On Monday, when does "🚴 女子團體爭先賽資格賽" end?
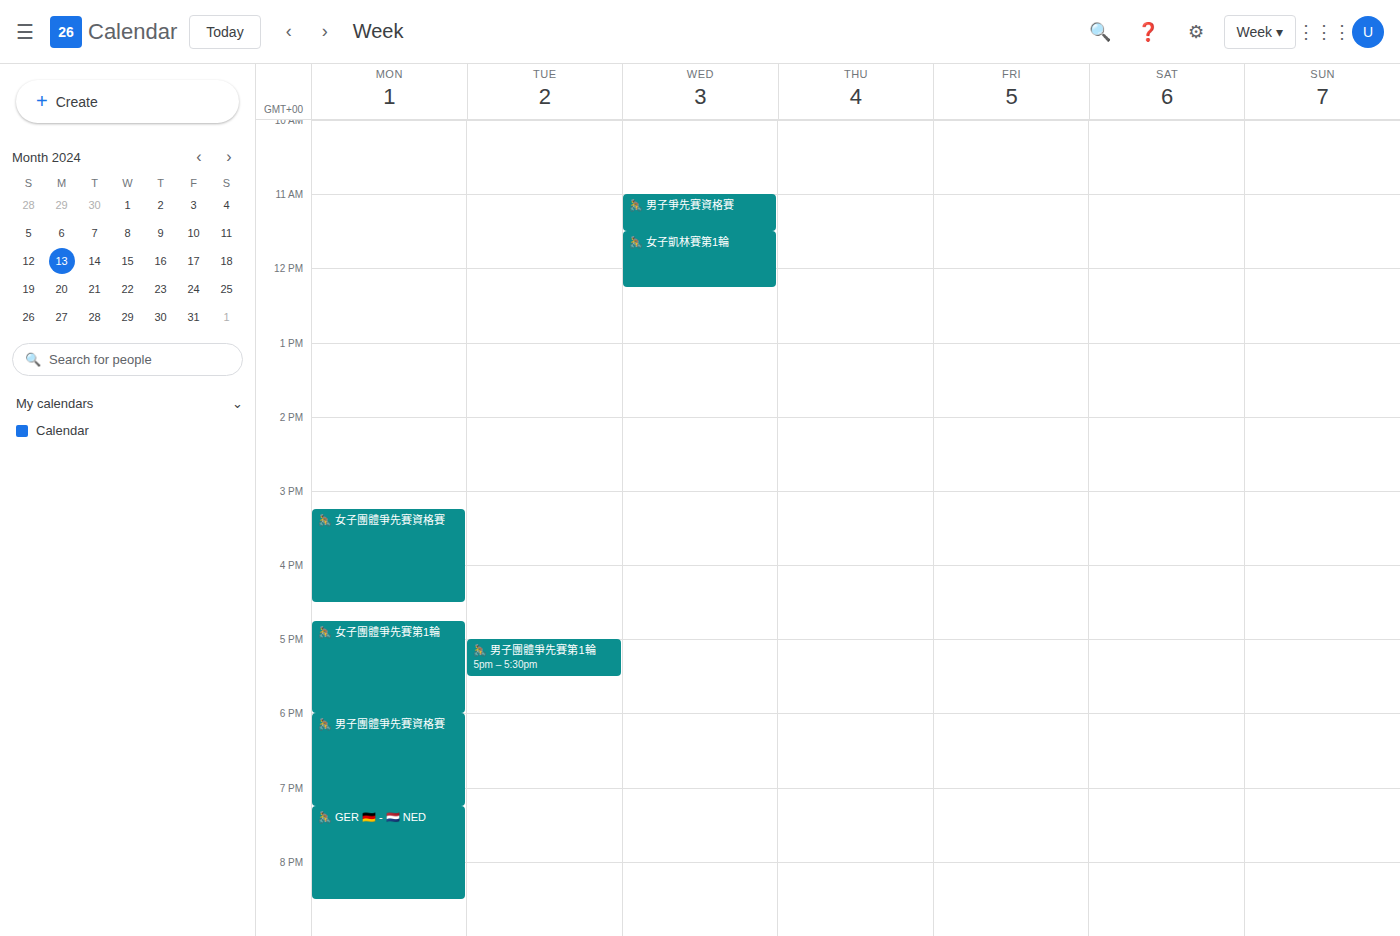
4:30 PM